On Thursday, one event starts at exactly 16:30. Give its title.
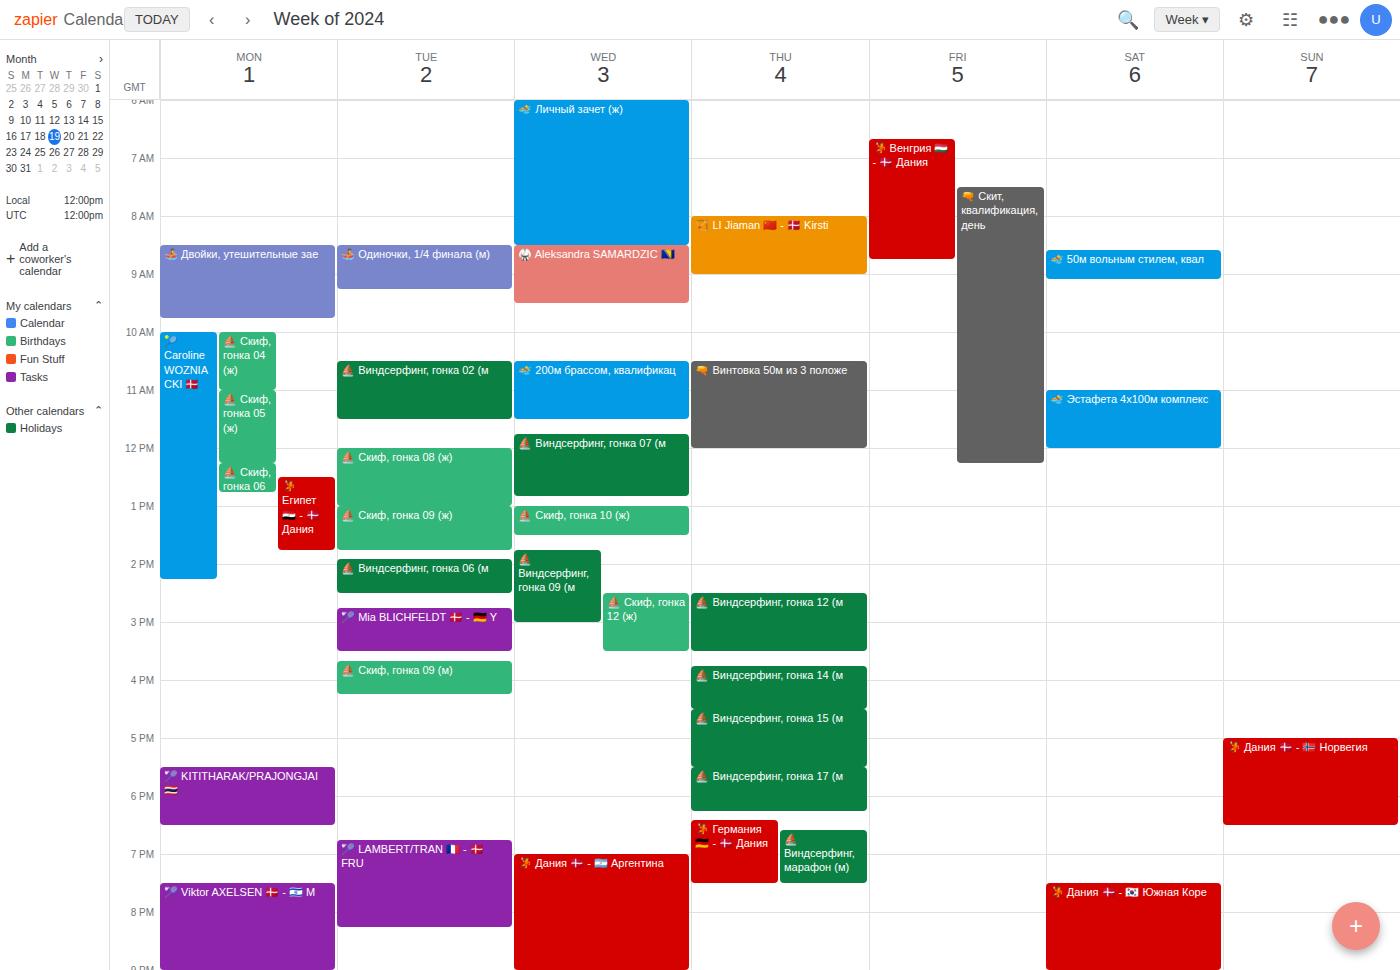
"⛵ Виндсерфинг, гонка 15 (м"